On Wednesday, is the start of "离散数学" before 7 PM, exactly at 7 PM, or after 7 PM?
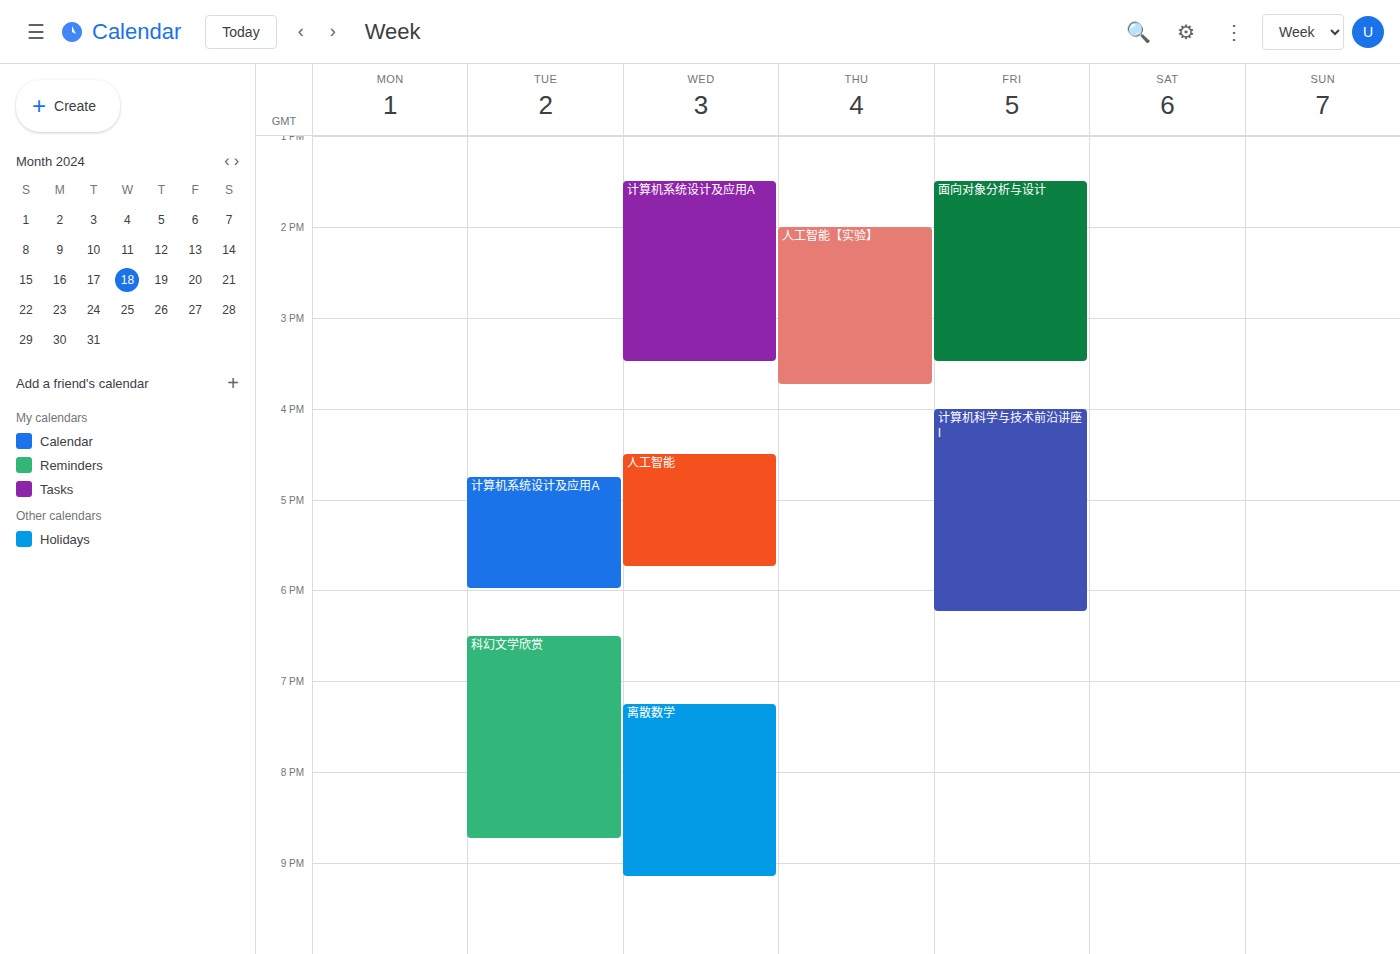
7:15 PM -- after 7 PM, 15 minutes below the 7 PM line.